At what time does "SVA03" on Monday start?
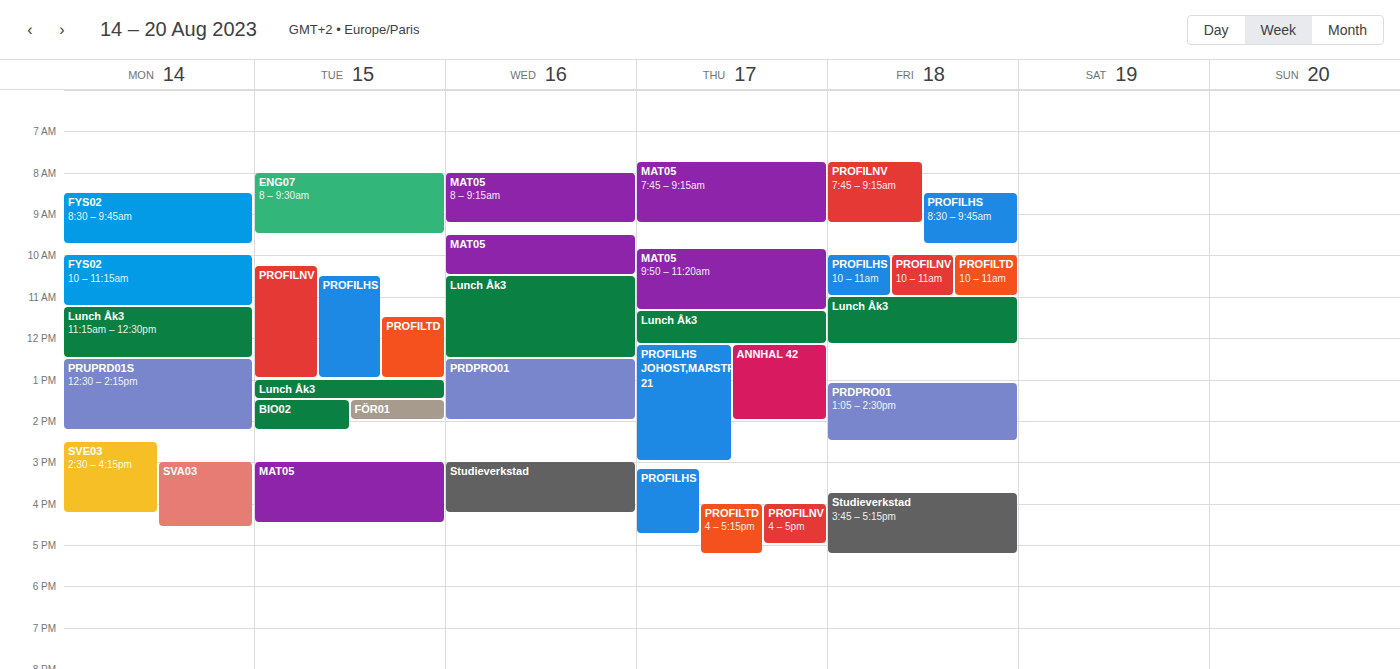
3:00 PM